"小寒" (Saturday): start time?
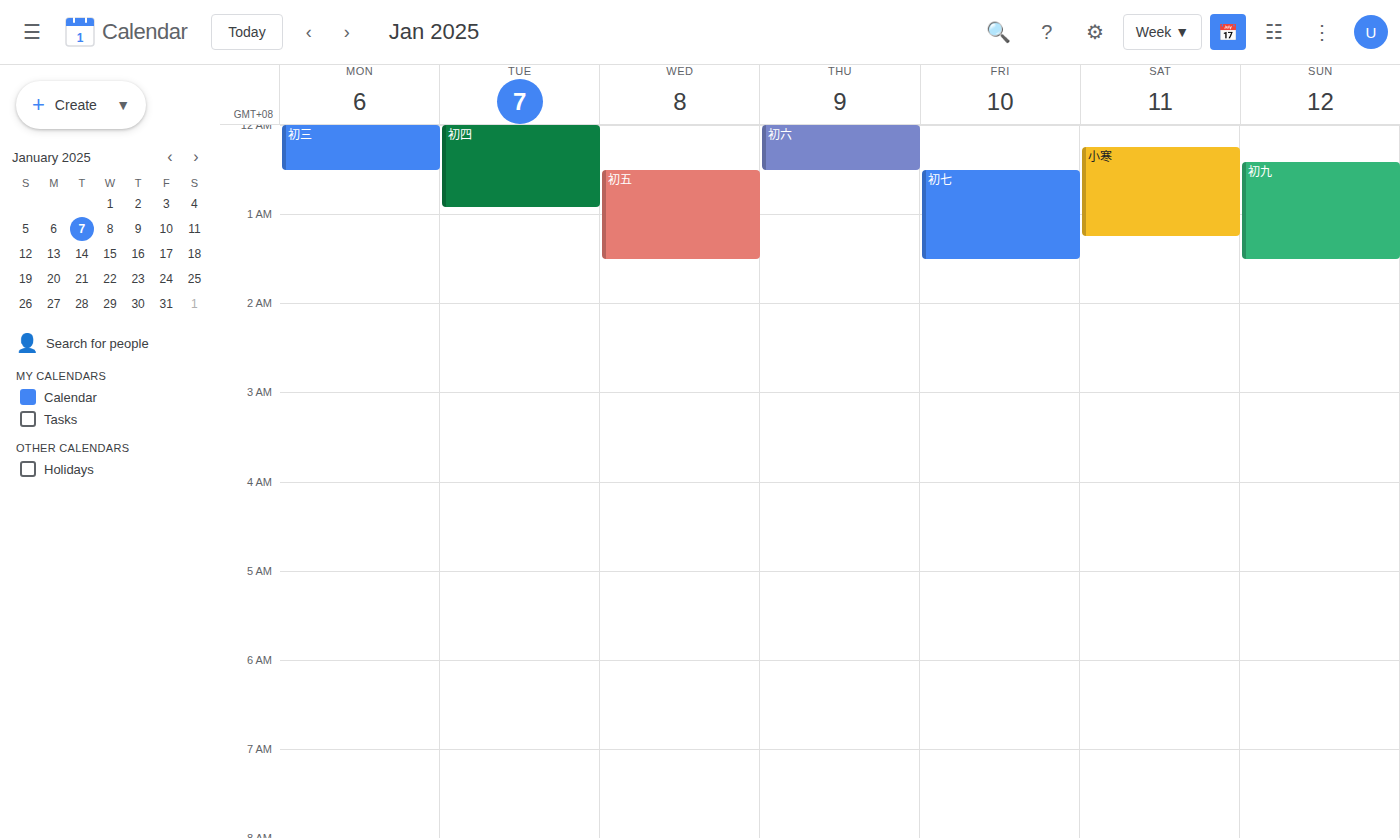
12:15 AM